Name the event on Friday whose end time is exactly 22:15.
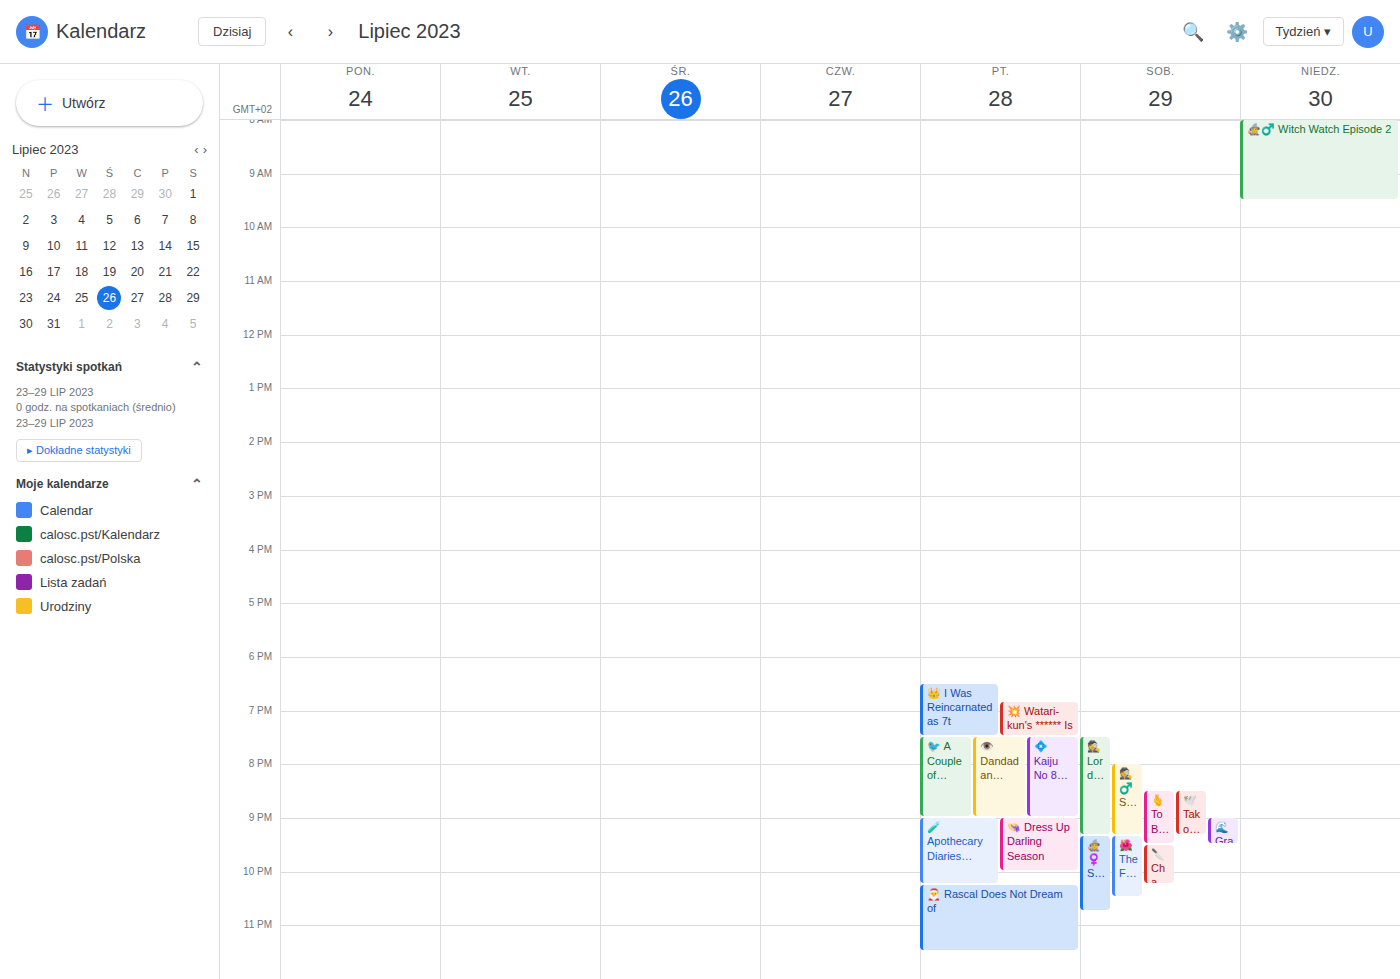
"🧪 Apothecary Diaries Seaso"